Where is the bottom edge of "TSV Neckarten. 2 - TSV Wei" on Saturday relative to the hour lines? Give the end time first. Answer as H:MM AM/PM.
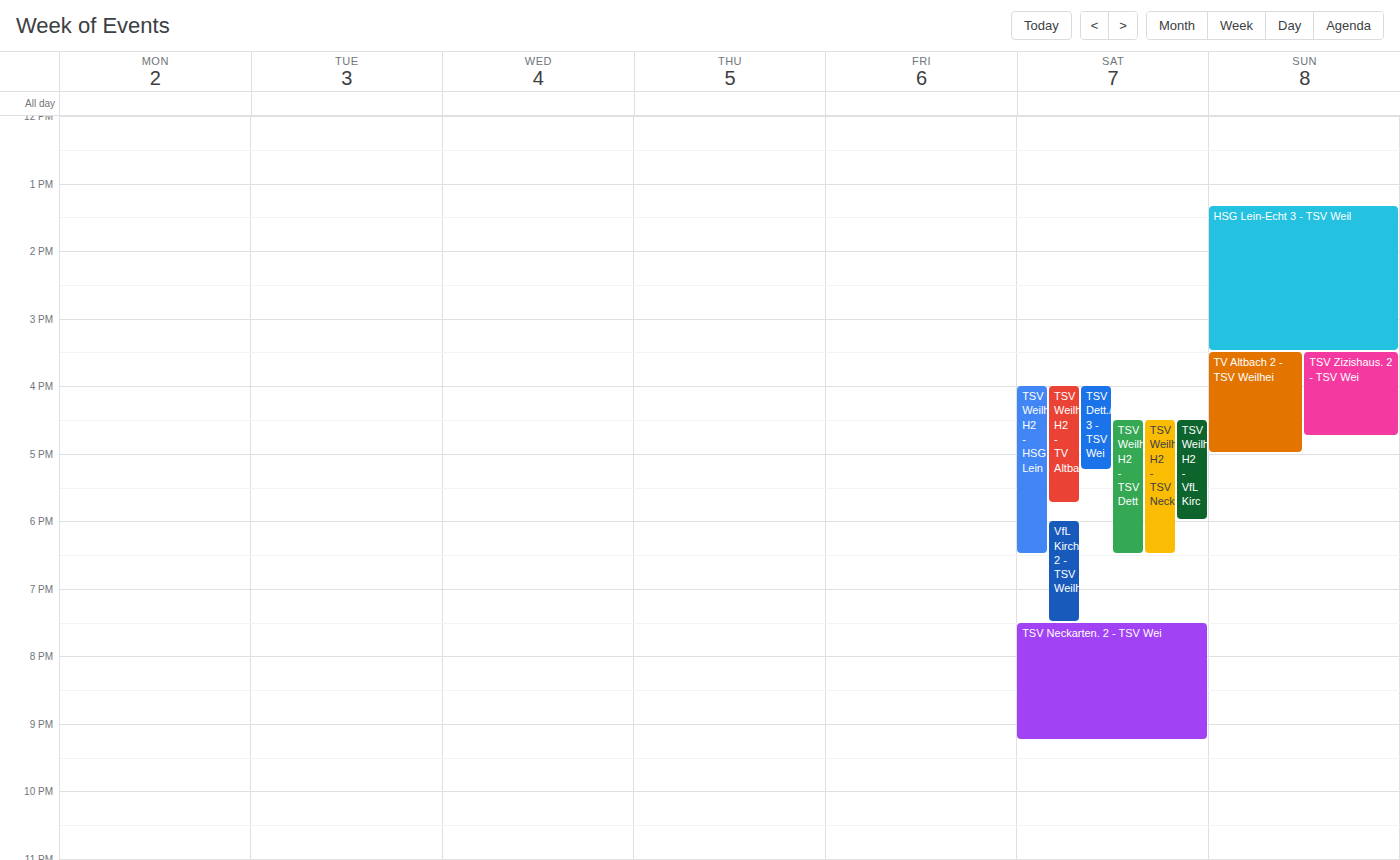
9:15 PM -- neither: a quarter of the way from the 9 PM line to the 10 PM line.